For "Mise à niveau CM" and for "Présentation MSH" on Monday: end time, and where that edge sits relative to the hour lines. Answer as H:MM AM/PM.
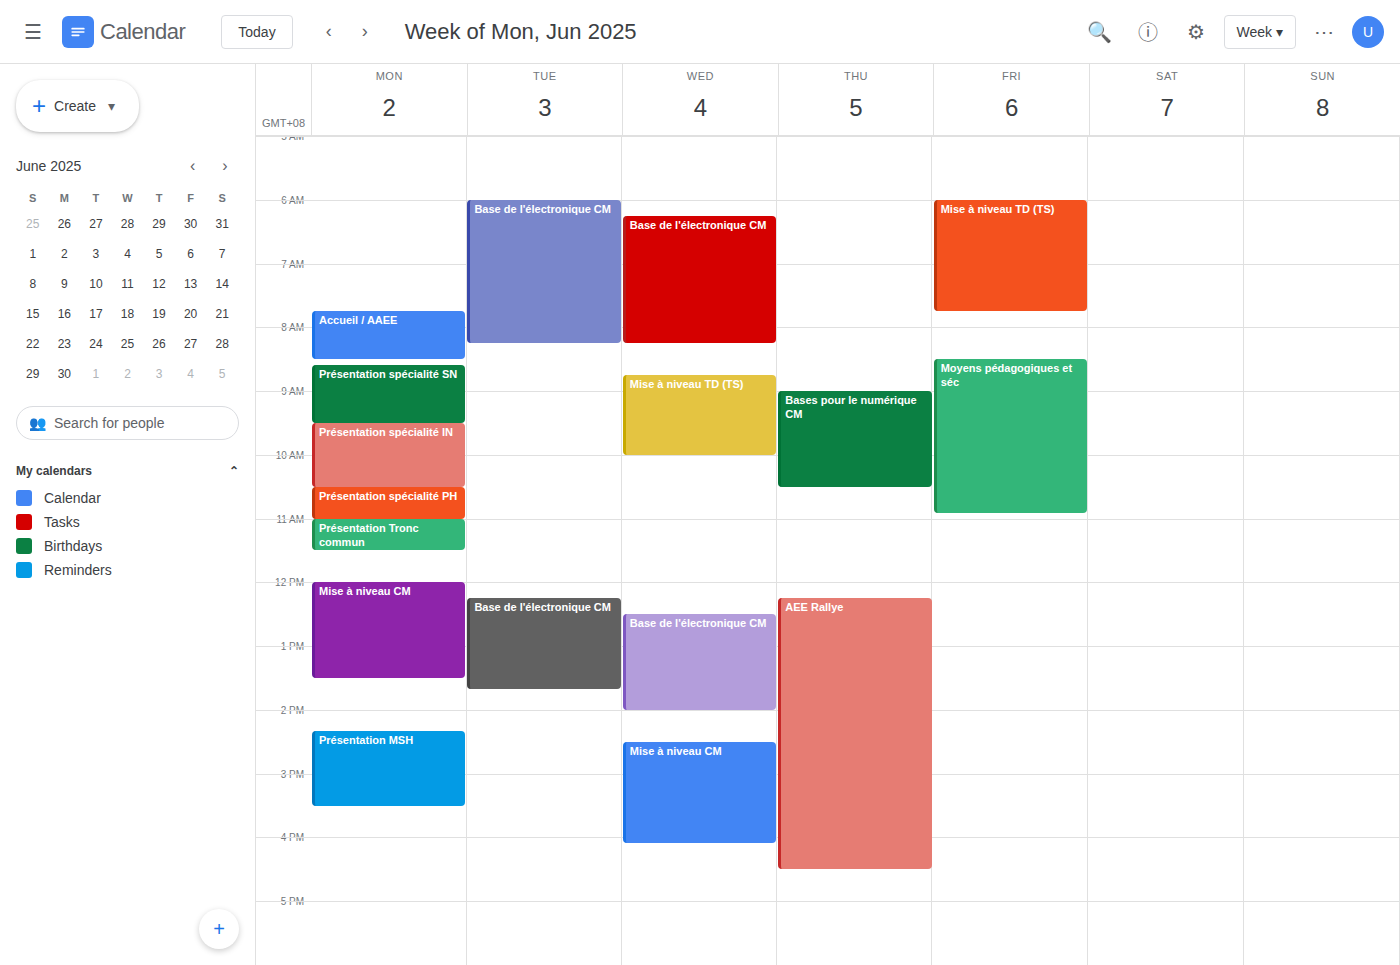
"Mise à niveau CM": 1:30 PM, halfway between the 1 PM and 2 PM lines. "Présentation MSH": 3:30 PM, halfway between the 3 PM and 4 PM lines.